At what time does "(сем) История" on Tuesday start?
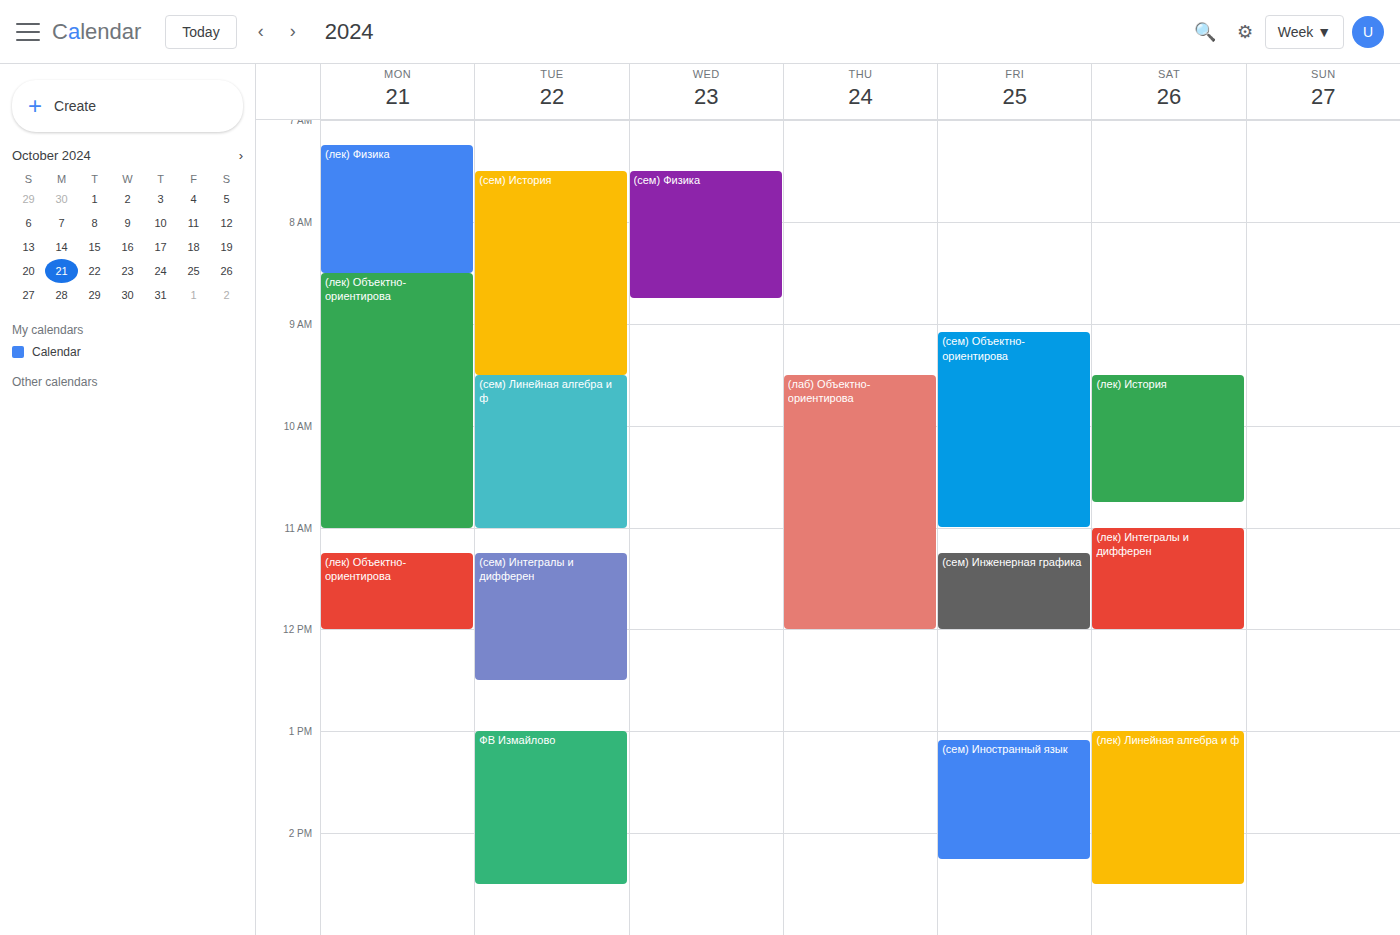
07:30